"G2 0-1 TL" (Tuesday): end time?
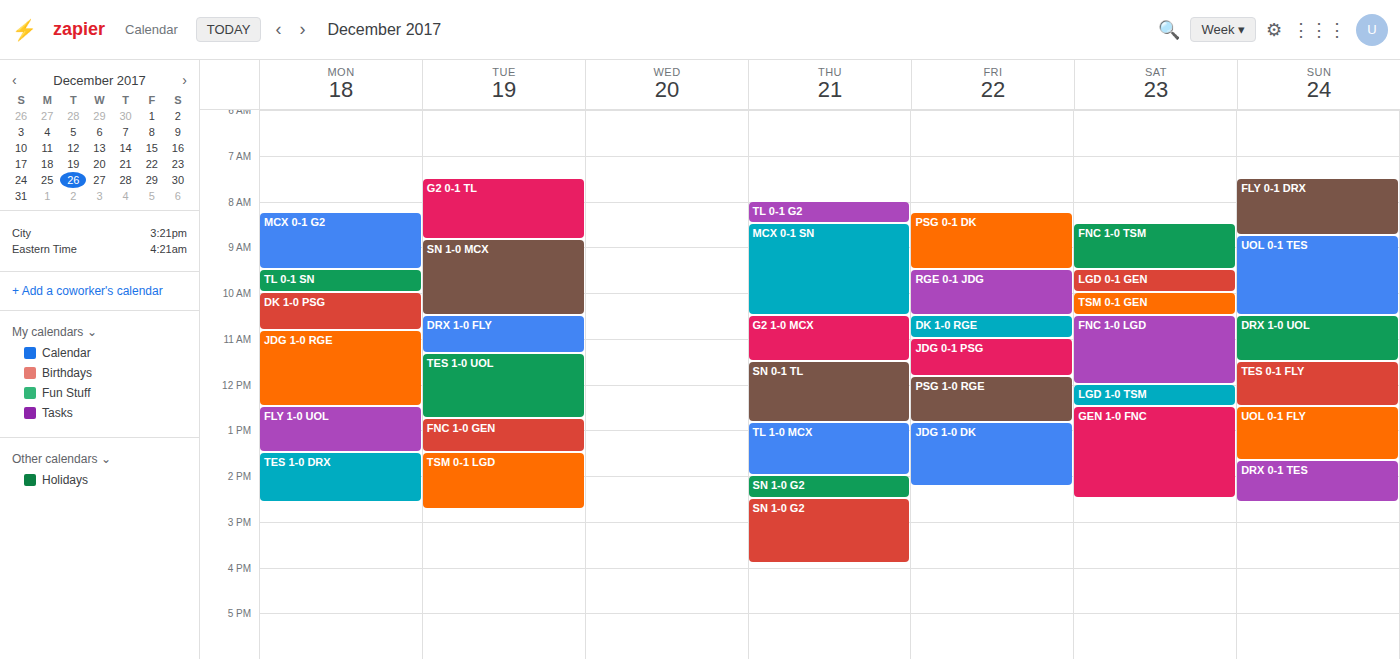
8:50 AM